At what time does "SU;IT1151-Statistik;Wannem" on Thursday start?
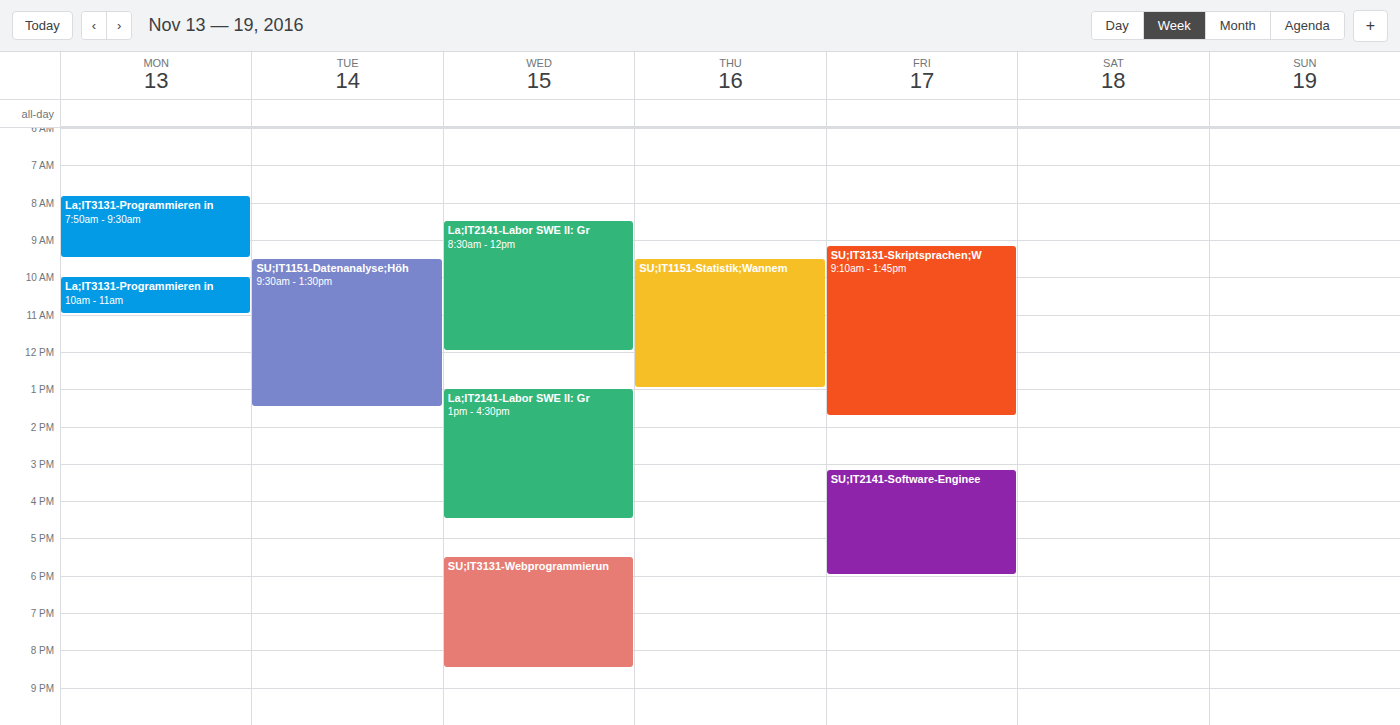
9:30 AM